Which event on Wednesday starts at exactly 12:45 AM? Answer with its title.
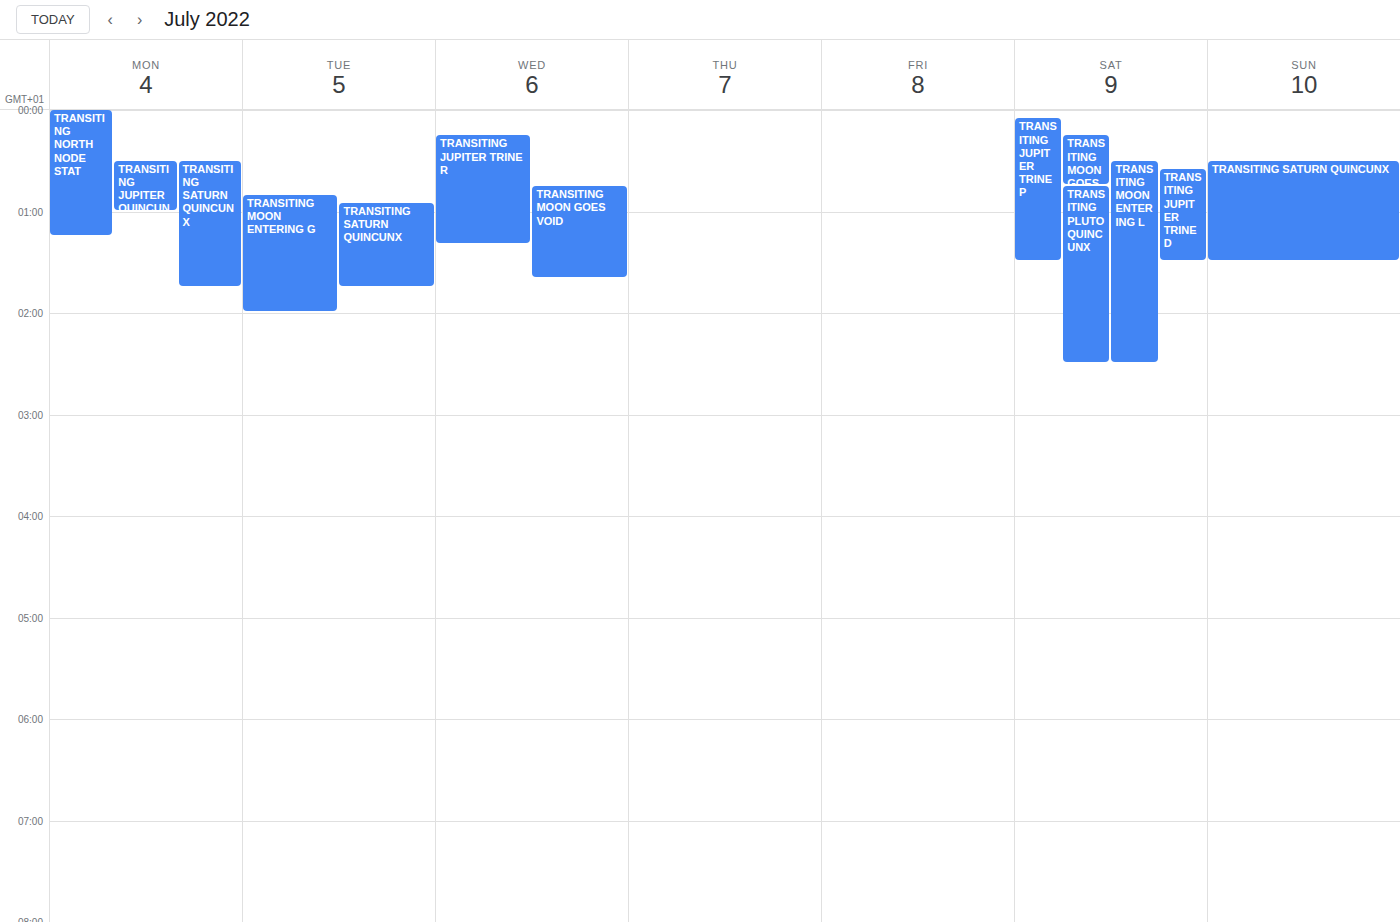
"TRANSITING MOON GOES VOID"